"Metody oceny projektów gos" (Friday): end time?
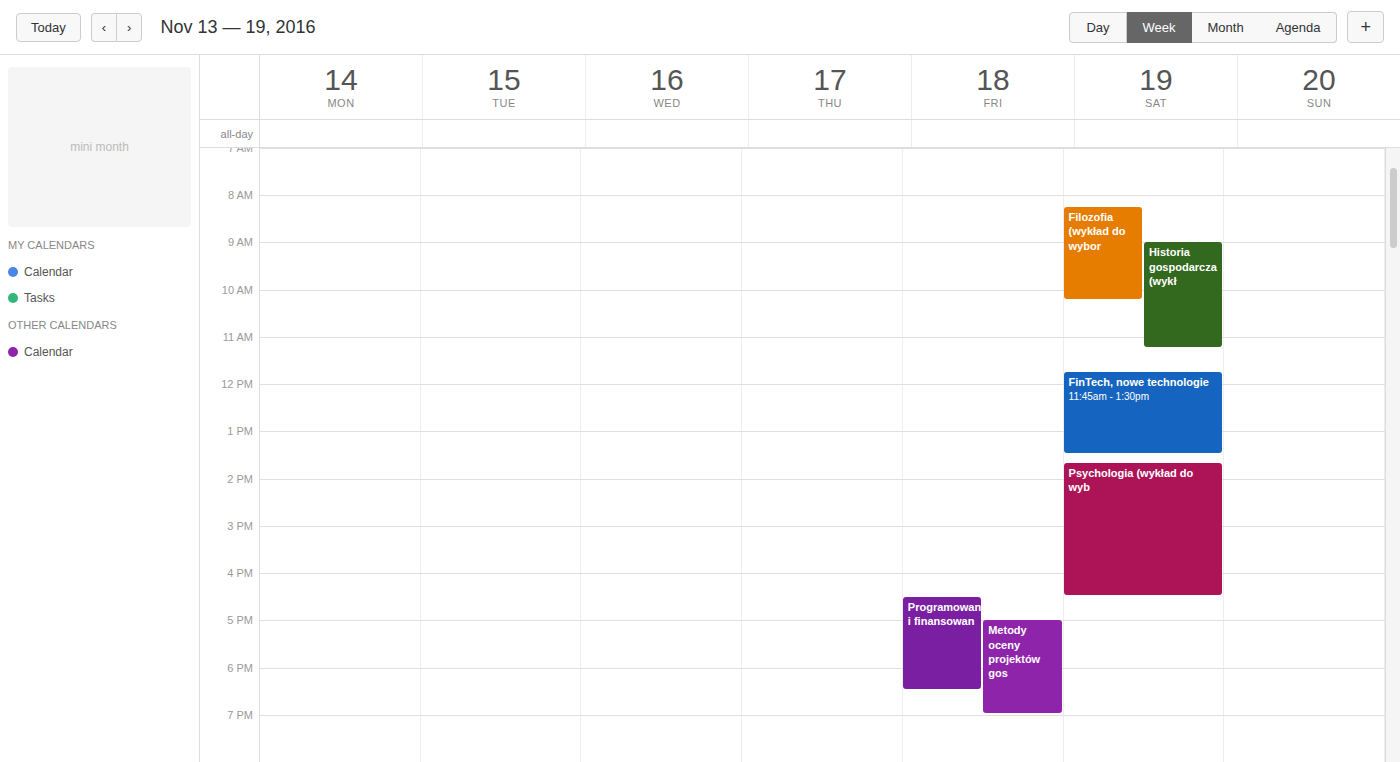
7:00 PM